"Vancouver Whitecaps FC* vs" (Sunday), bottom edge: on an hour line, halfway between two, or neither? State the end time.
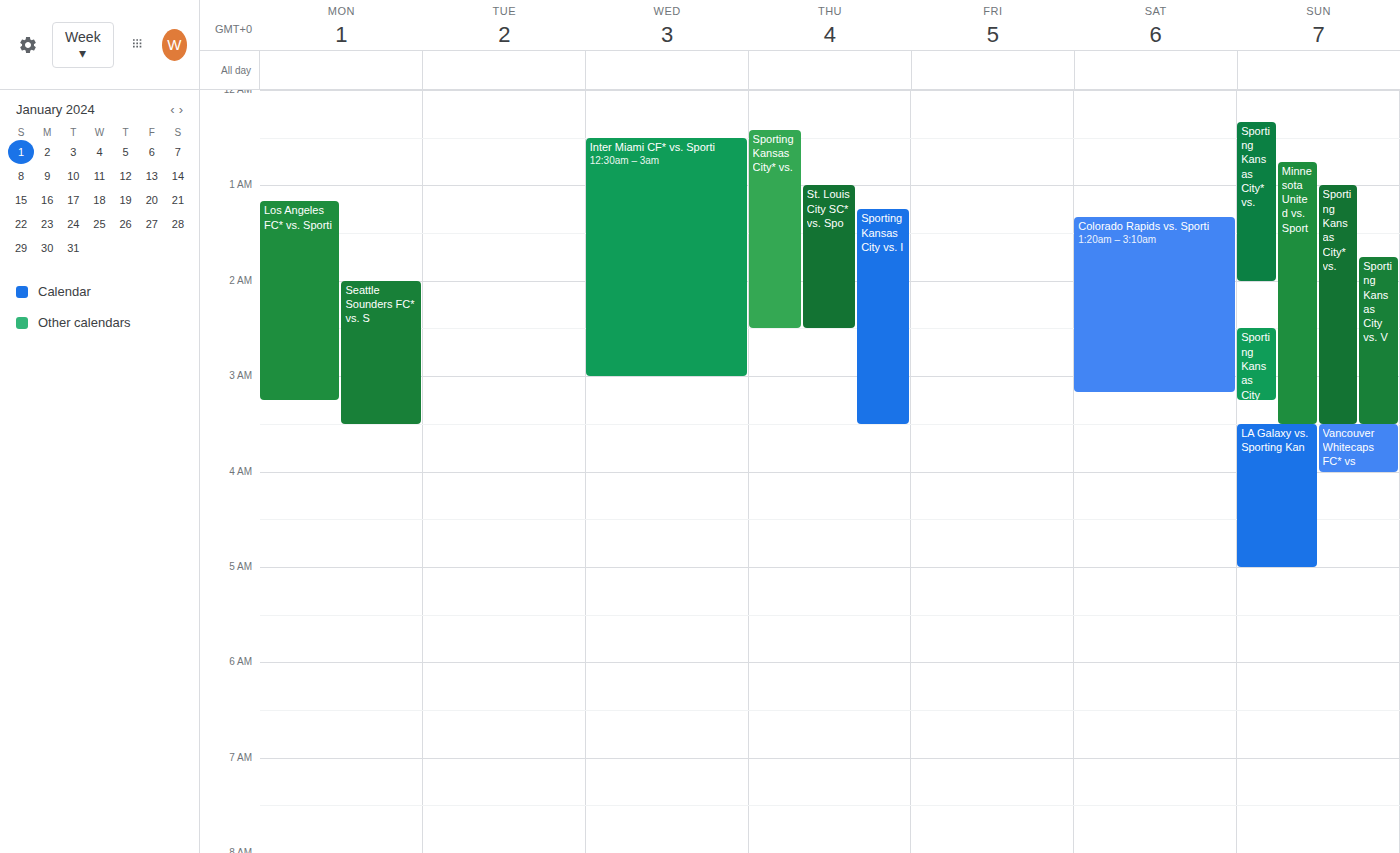
04:00 -- exactly on the 04:00 line.